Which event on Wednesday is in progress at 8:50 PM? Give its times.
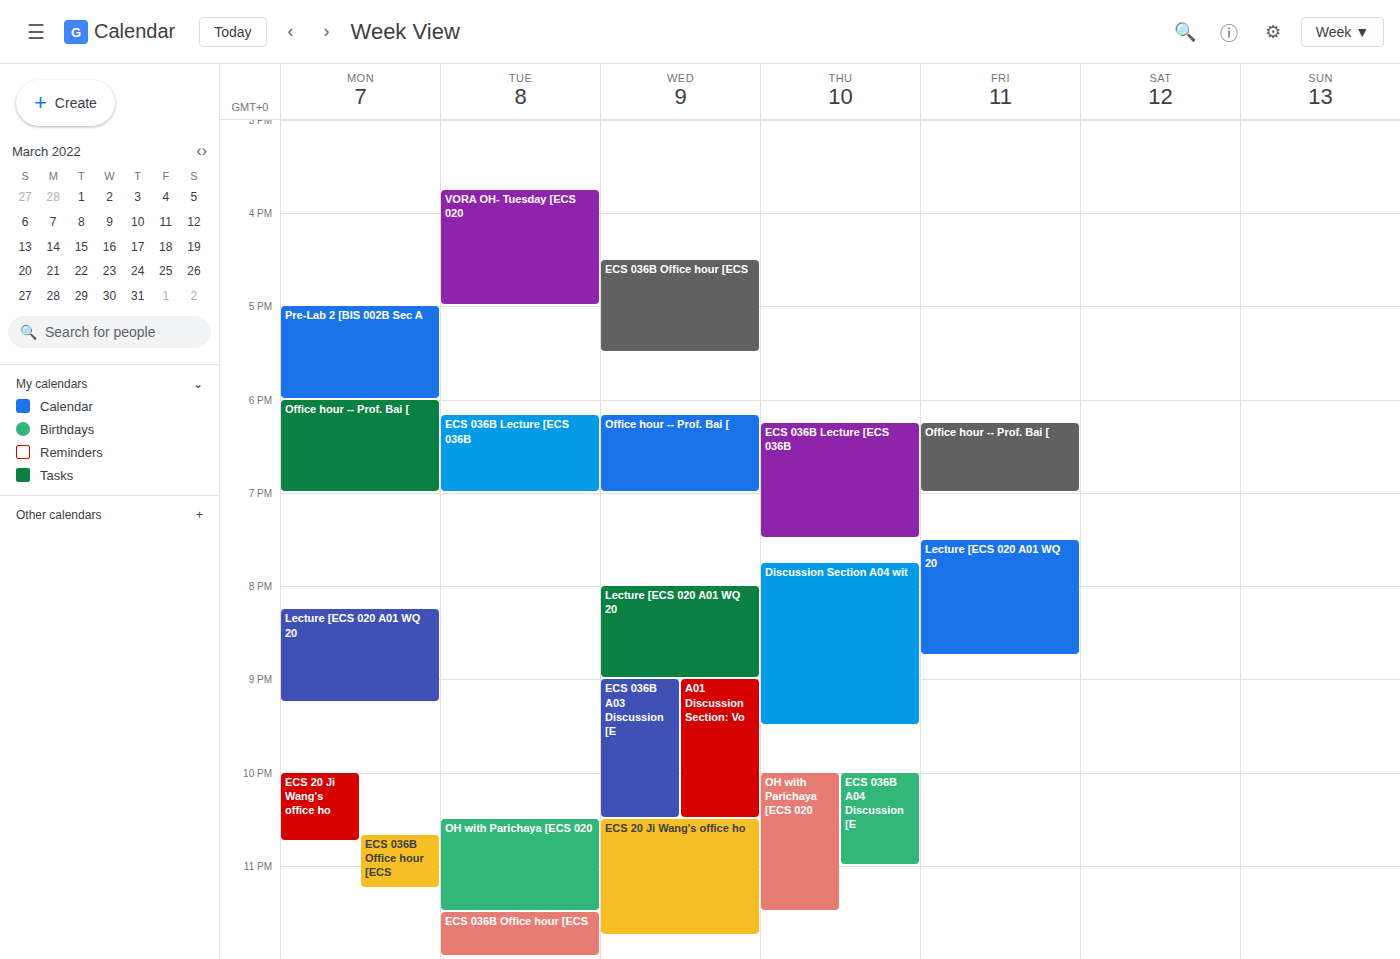
"Lecture [ECS 020 A01 WQ 20", 8:00 PM to 9:00 PM